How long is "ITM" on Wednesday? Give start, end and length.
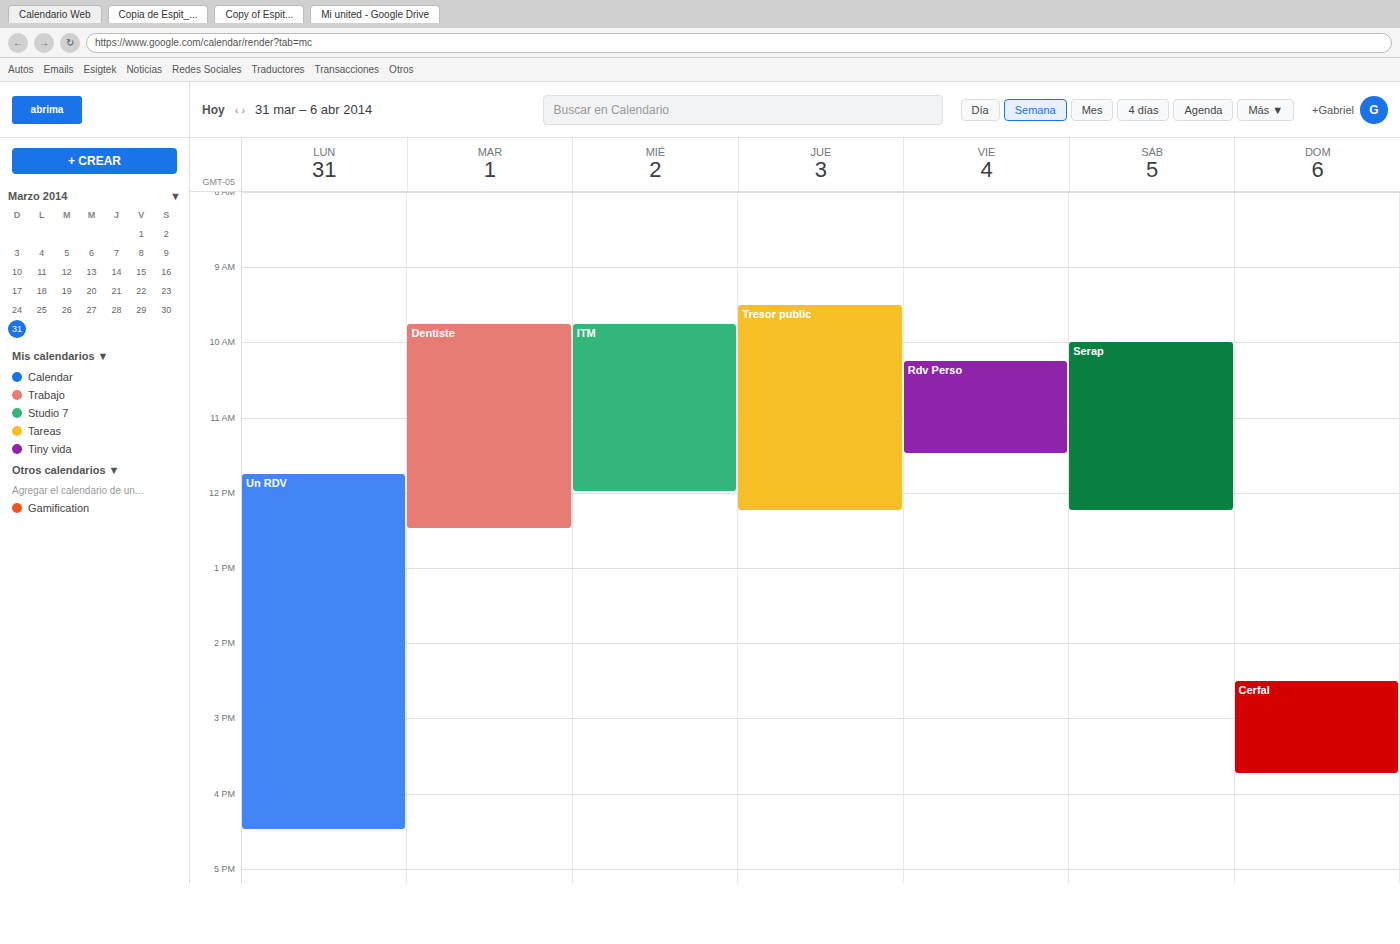
9:45 AM to 12:00 PM, 2 hours 15 minutes